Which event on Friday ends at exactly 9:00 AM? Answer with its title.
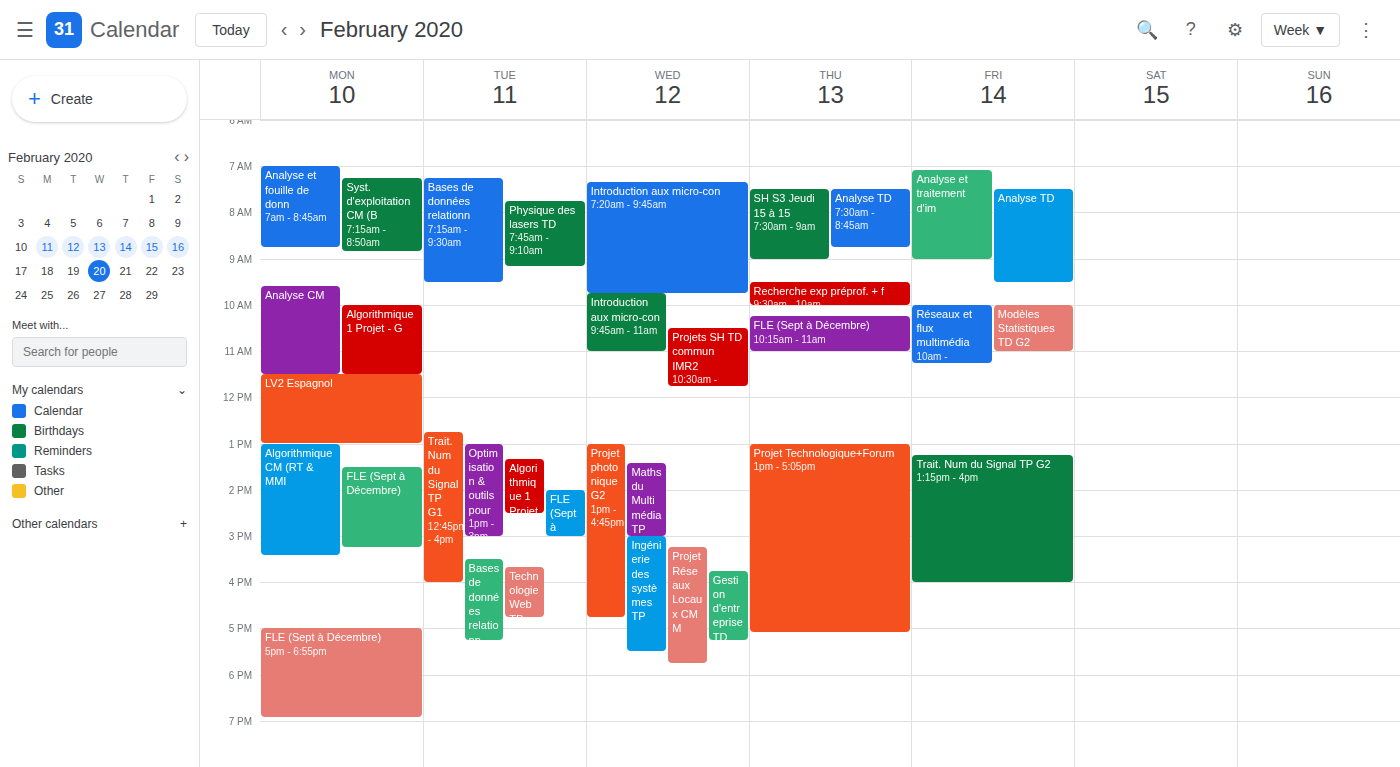
"Analyse et traitement d'im"